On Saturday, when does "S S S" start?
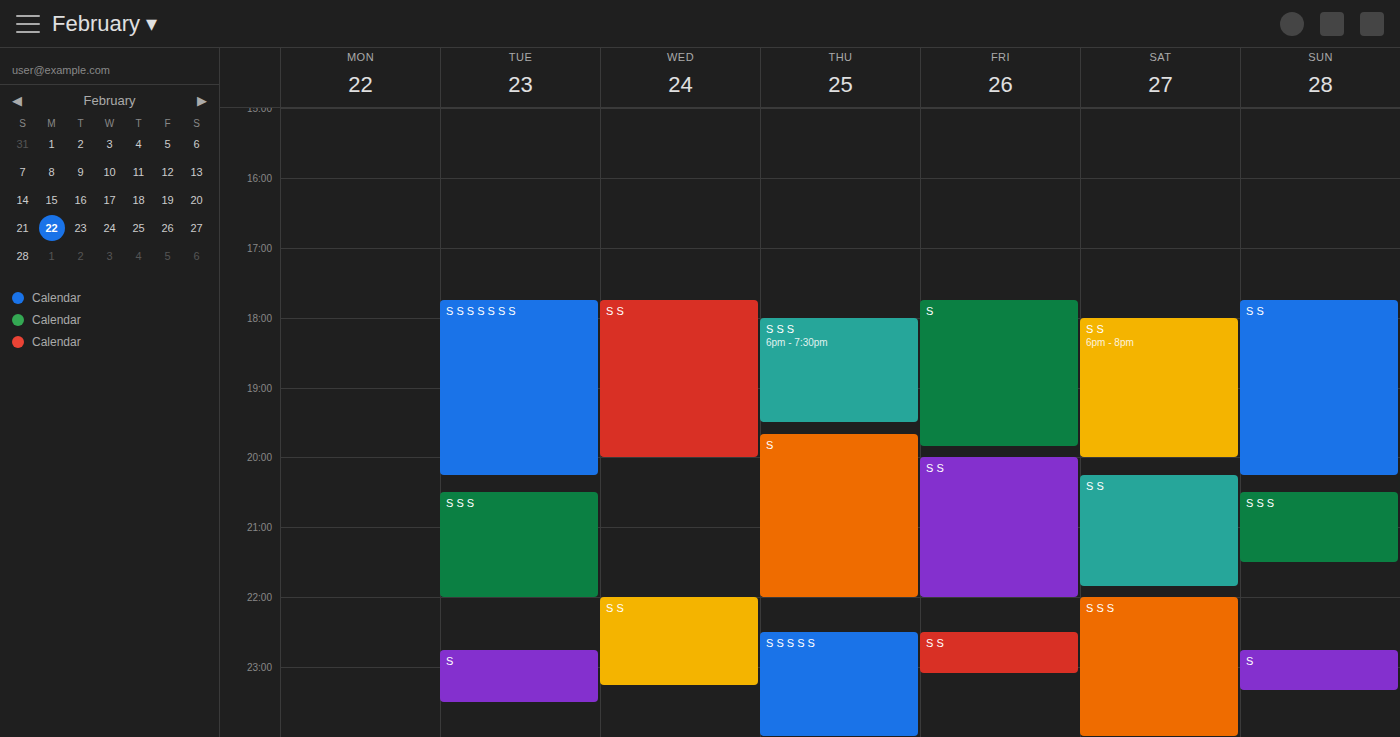
10:00 PM